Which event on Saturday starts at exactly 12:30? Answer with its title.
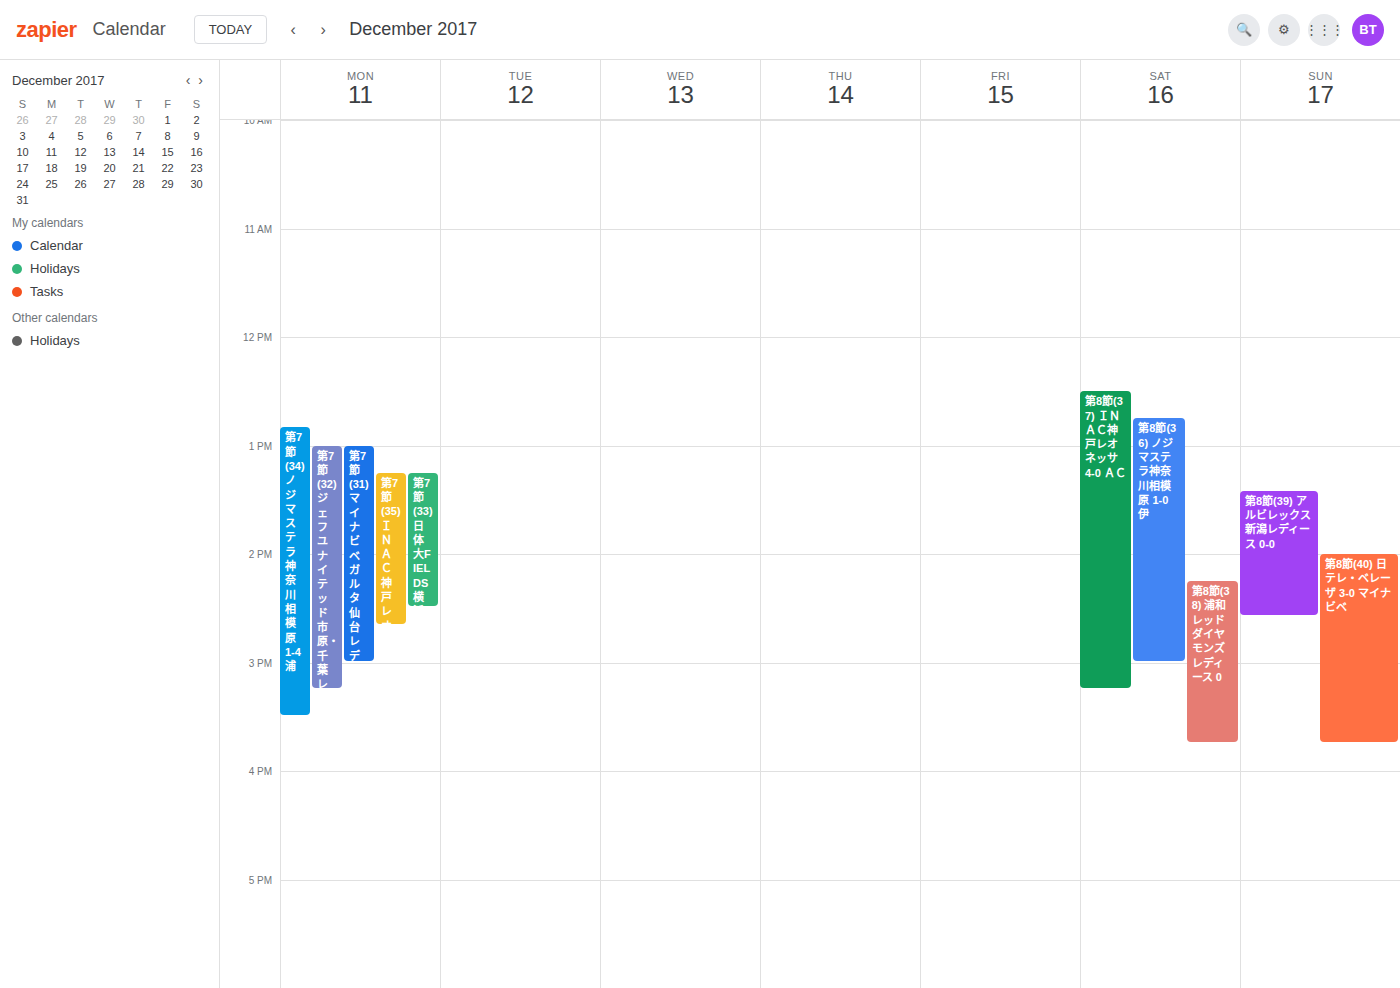
"第8節(37) ＩＮＡＣ神戸レオネッサ 4-0 ＡＣ"